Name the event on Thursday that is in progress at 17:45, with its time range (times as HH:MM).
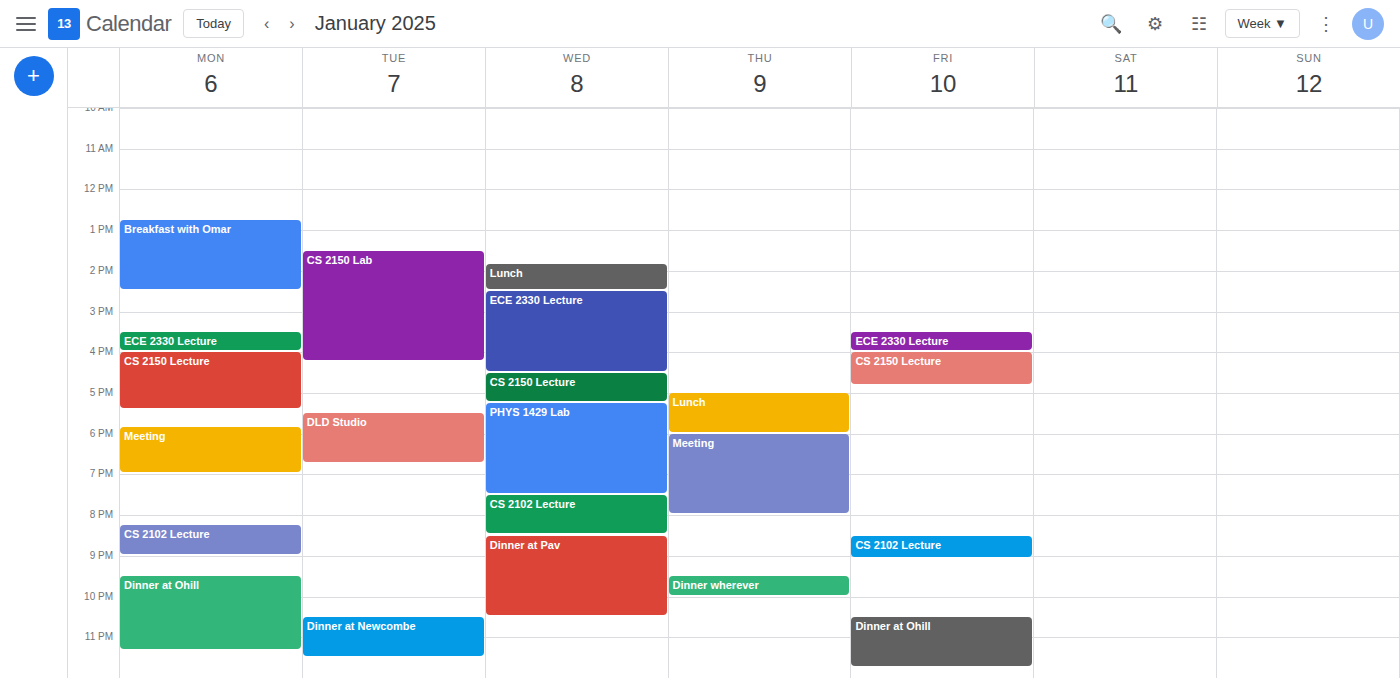
"Lunch", 17:00 to 18:00